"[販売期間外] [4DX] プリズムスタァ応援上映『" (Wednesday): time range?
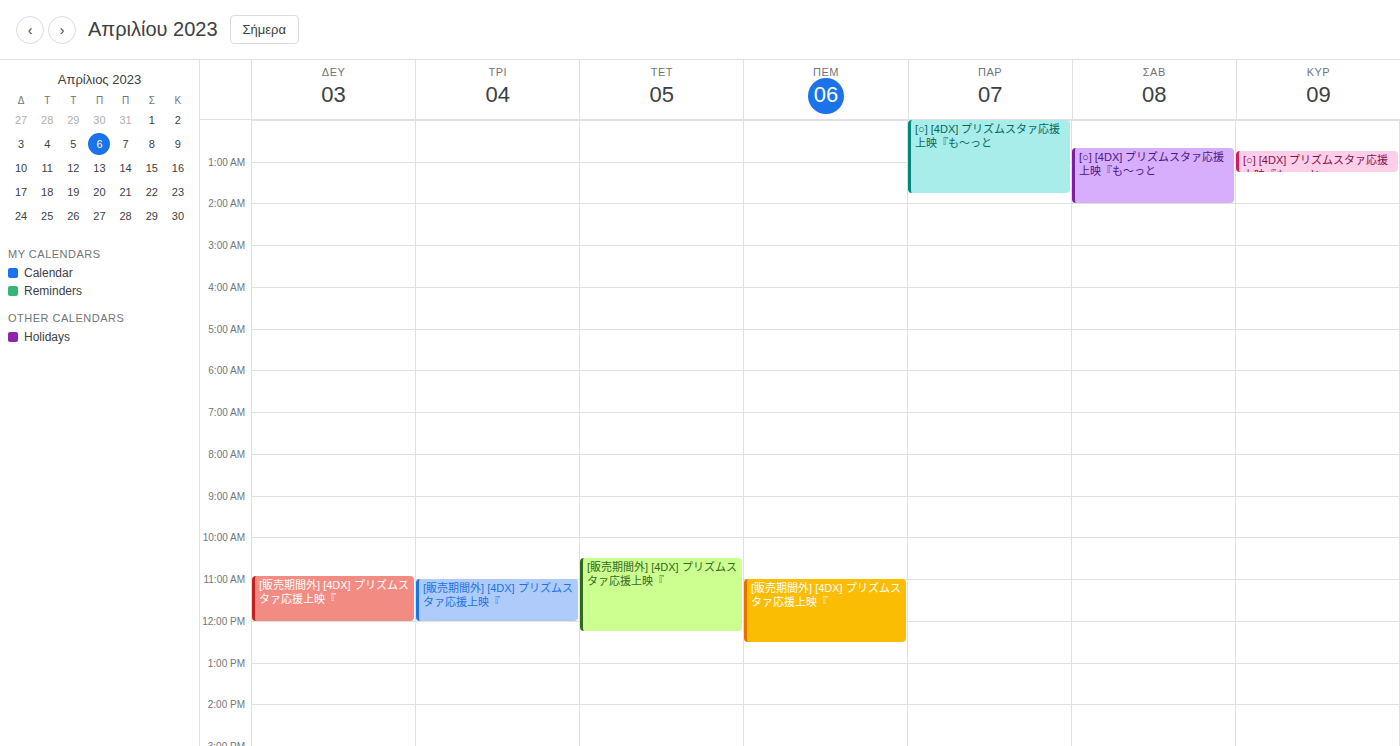
10:30 to 12:15